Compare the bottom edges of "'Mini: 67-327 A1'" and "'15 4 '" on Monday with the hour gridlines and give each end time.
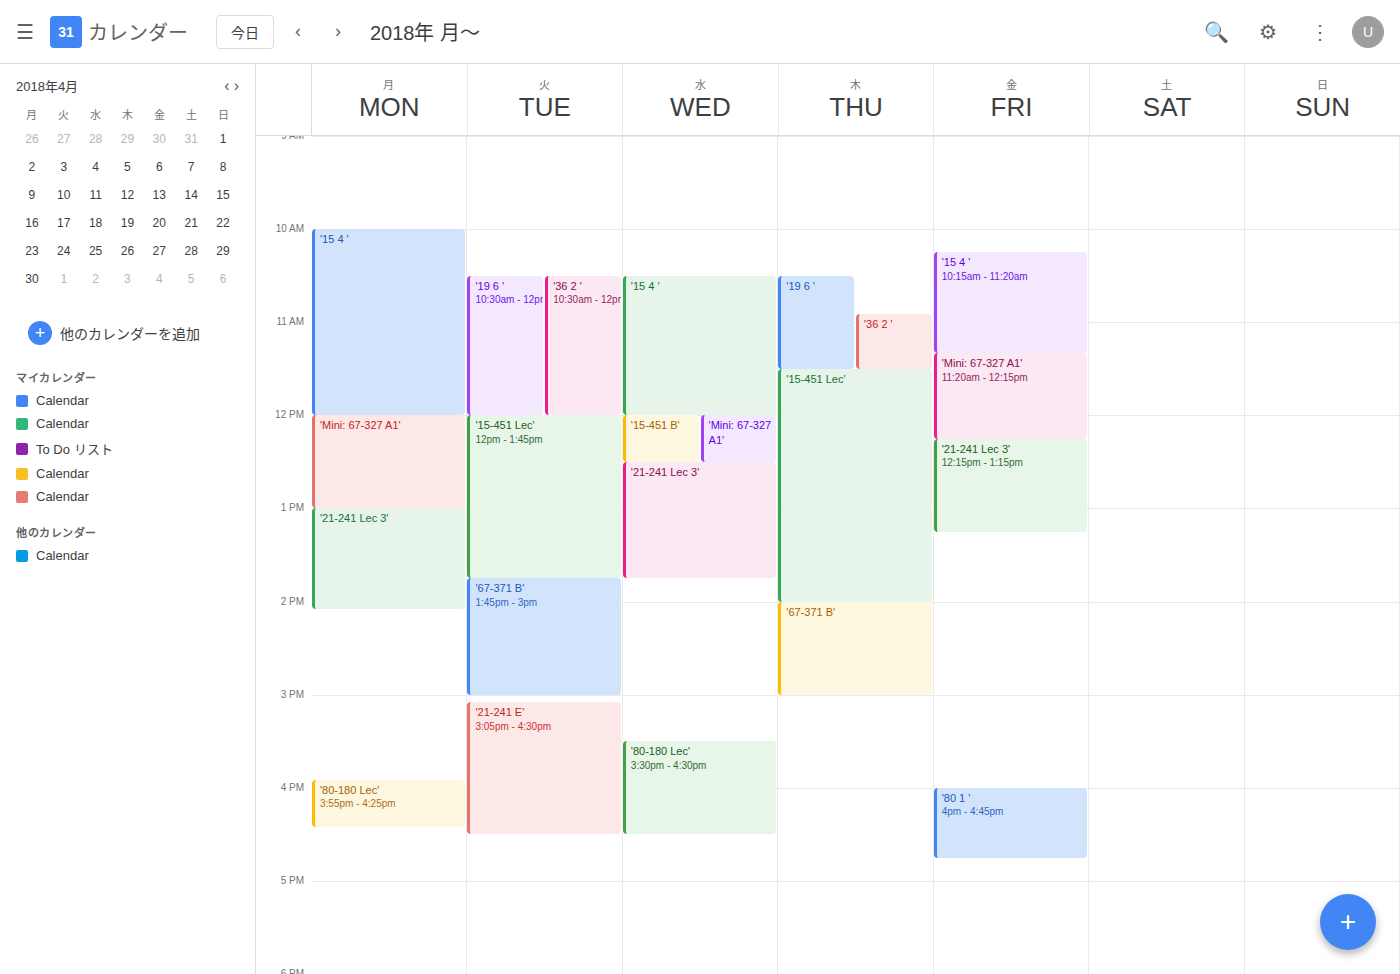
"'Mini: 67-327 A1'": 13:00, exactly on the 13:00 line. "'15 4 '": 12:00, exactly on the 12:00 line.